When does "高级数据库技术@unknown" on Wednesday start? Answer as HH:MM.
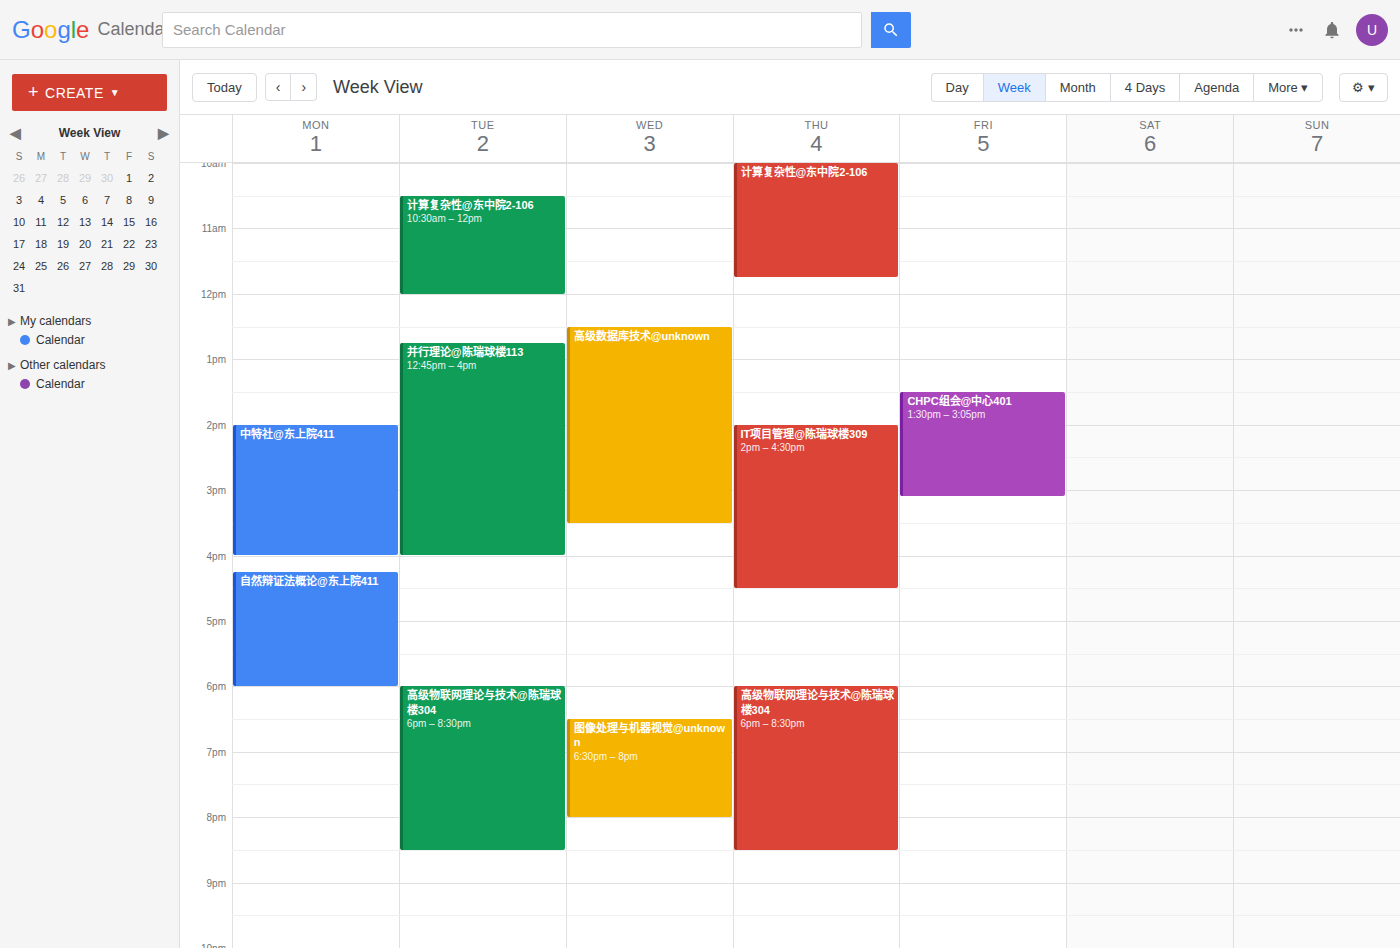
12:30